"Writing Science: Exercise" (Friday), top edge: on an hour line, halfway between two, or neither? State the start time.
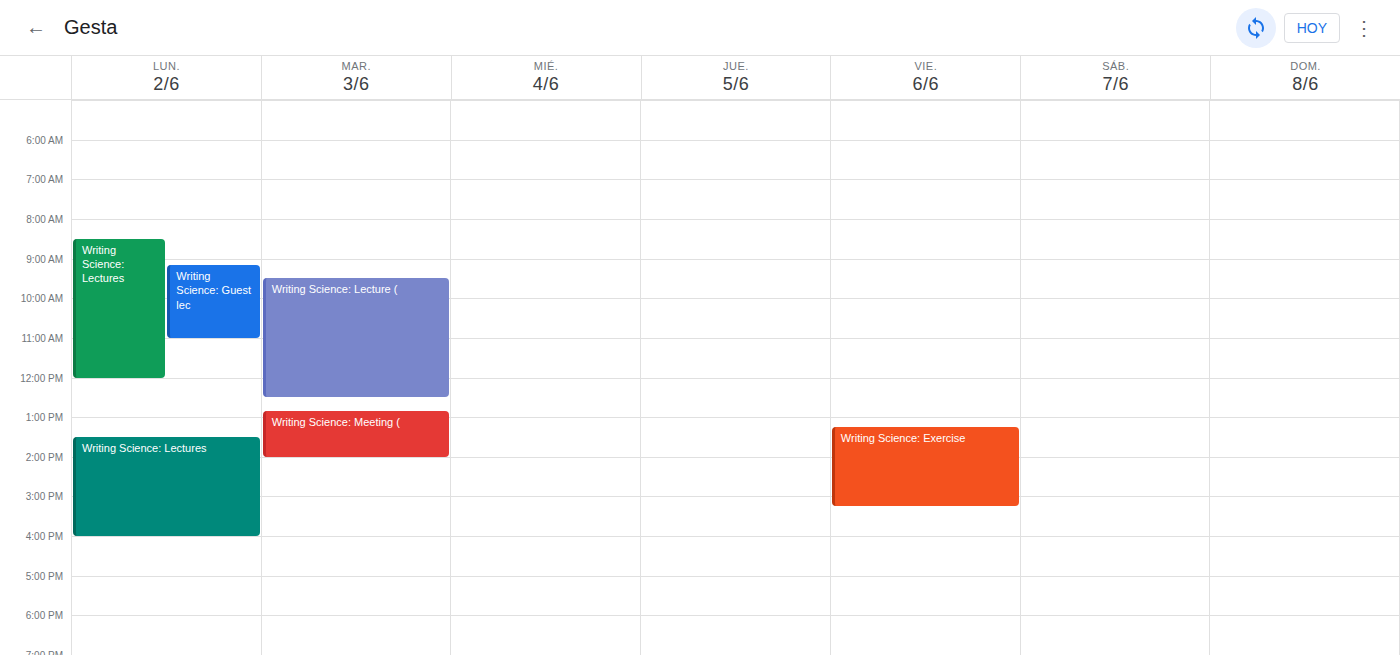
1:15 PM -- neither: a quarter of the way from the 1 PM line to the 2 PM line.